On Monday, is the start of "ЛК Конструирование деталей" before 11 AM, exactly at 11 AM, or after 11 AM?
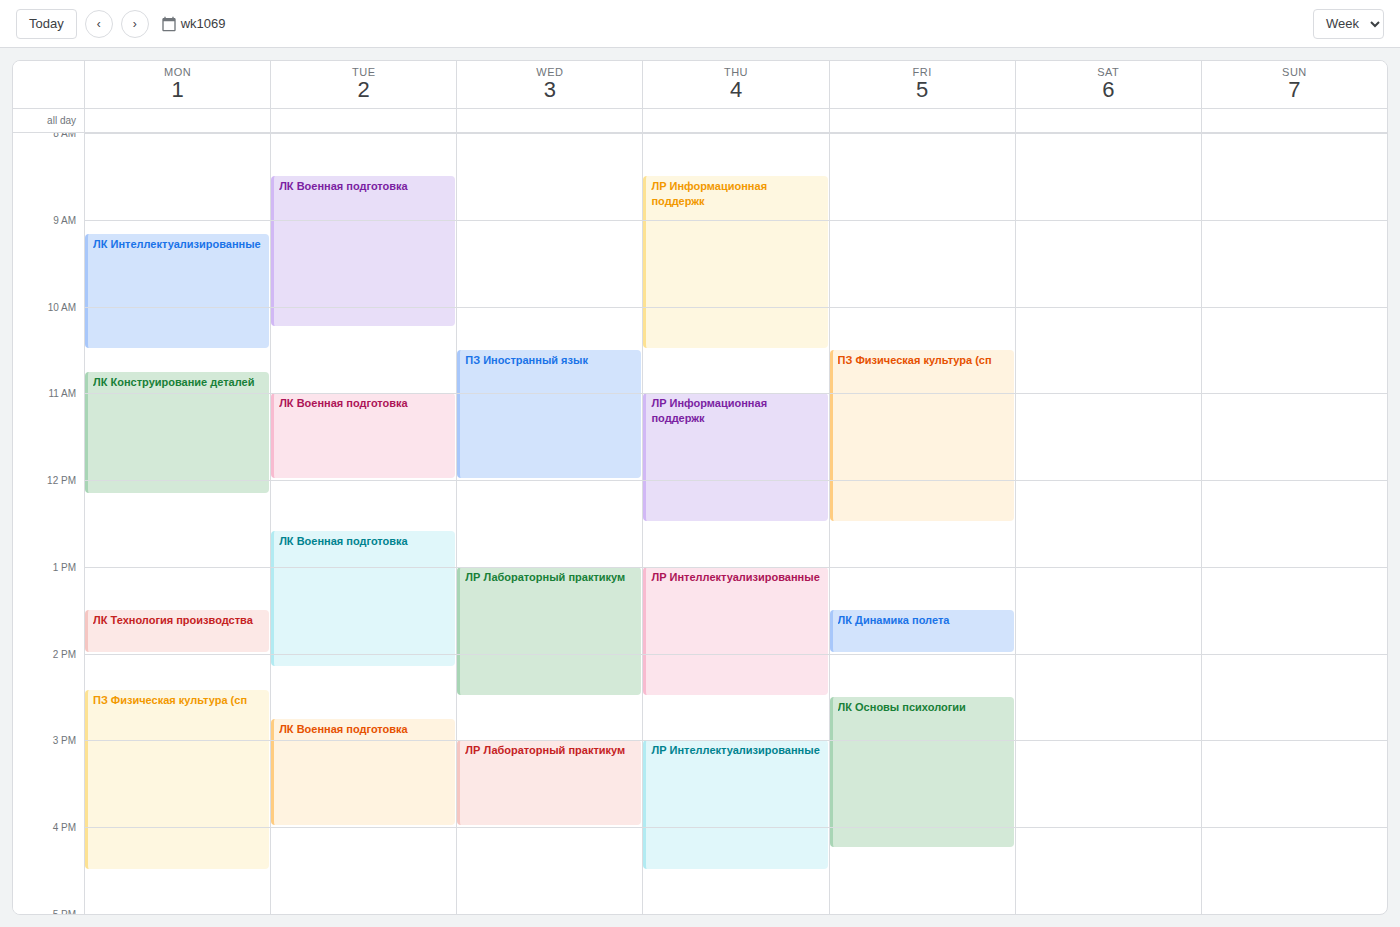
10:45 AM -- before 11 AM, 15 minutes above the 11 AM line.